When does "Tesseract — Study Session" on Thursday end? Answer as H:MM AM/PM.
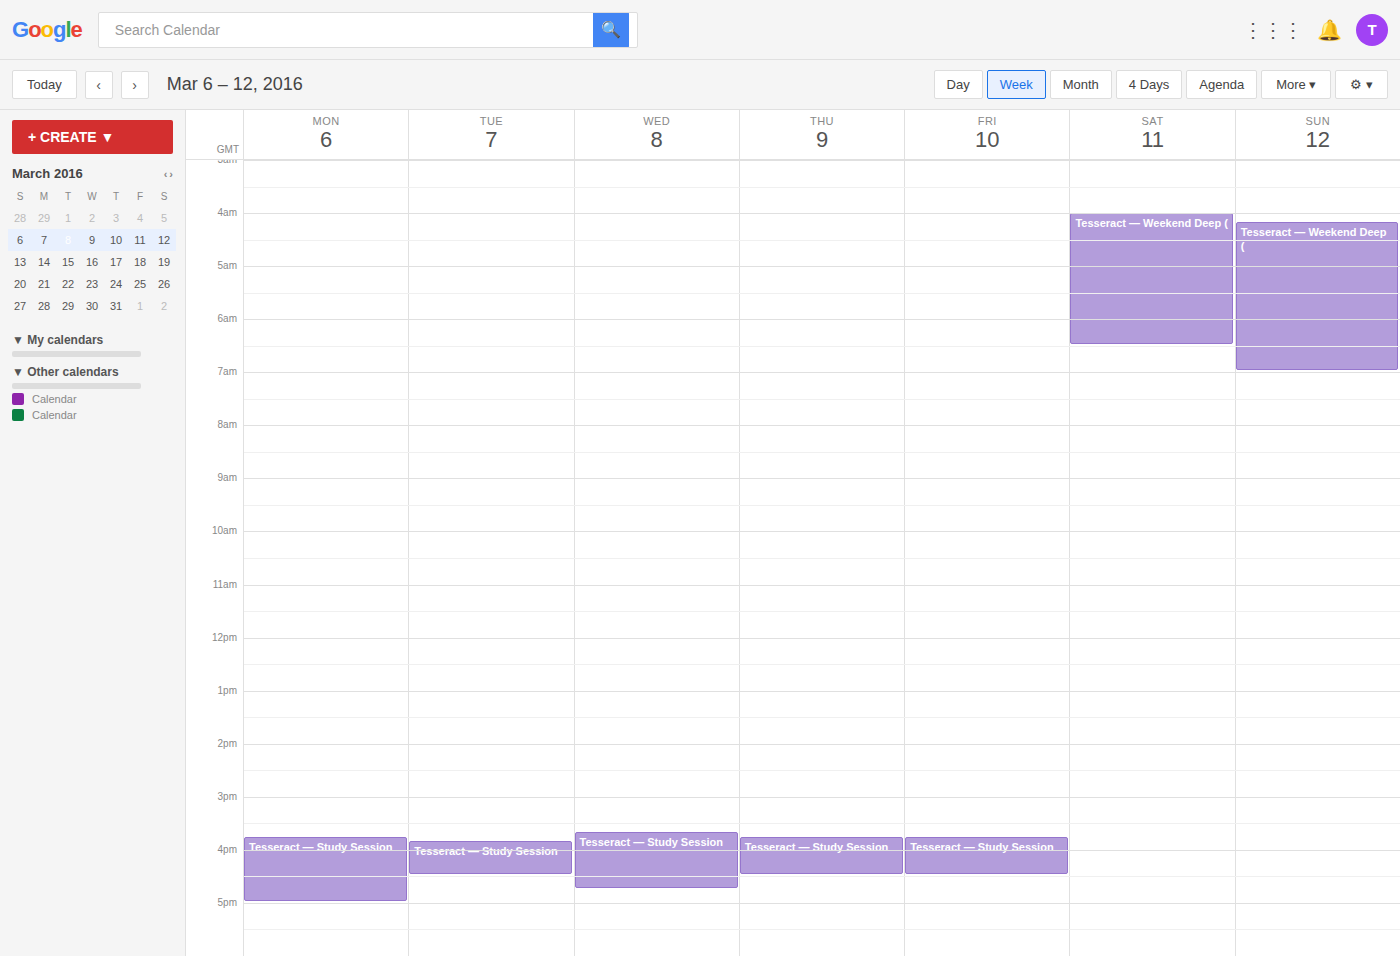
4:30 PM